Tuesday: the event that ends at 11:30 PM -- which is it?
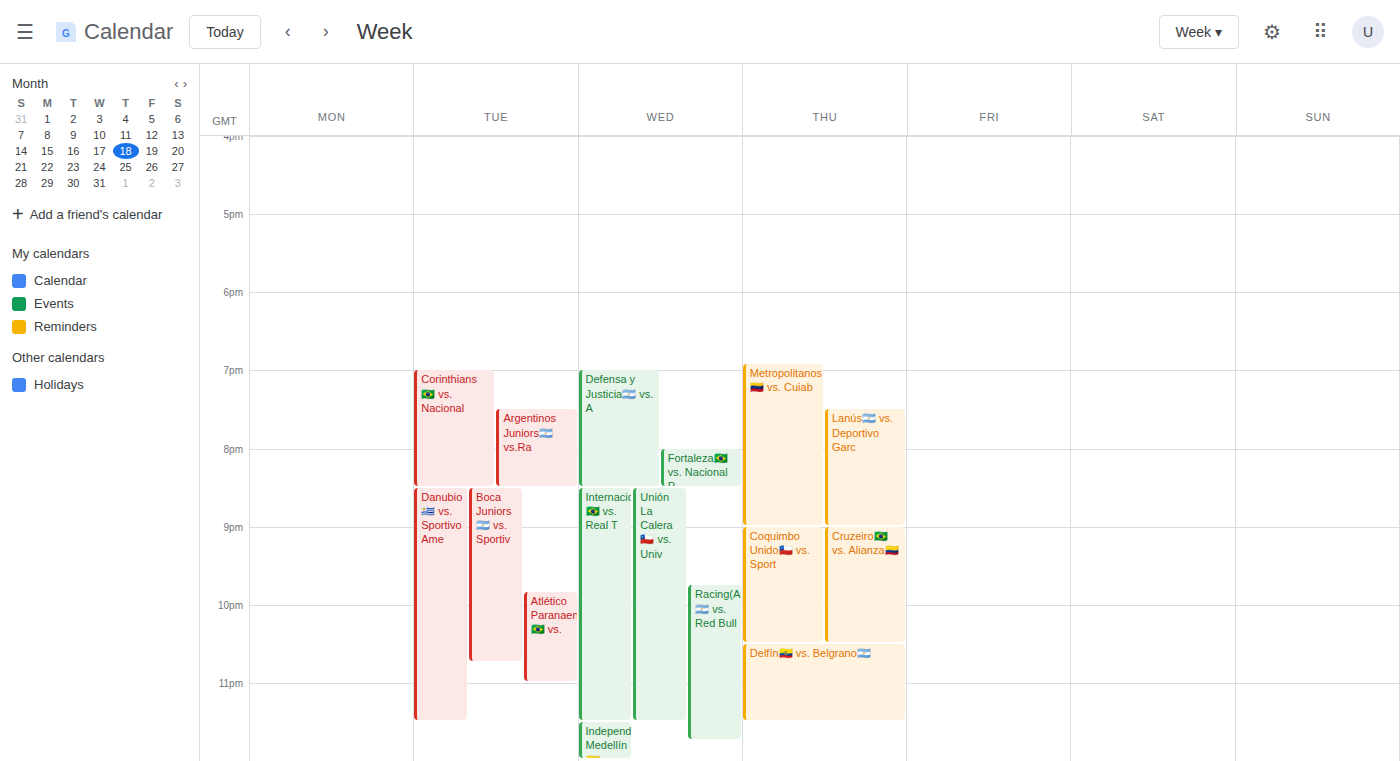
"Danubio🇺🇾 vs. Sportivo Ame"